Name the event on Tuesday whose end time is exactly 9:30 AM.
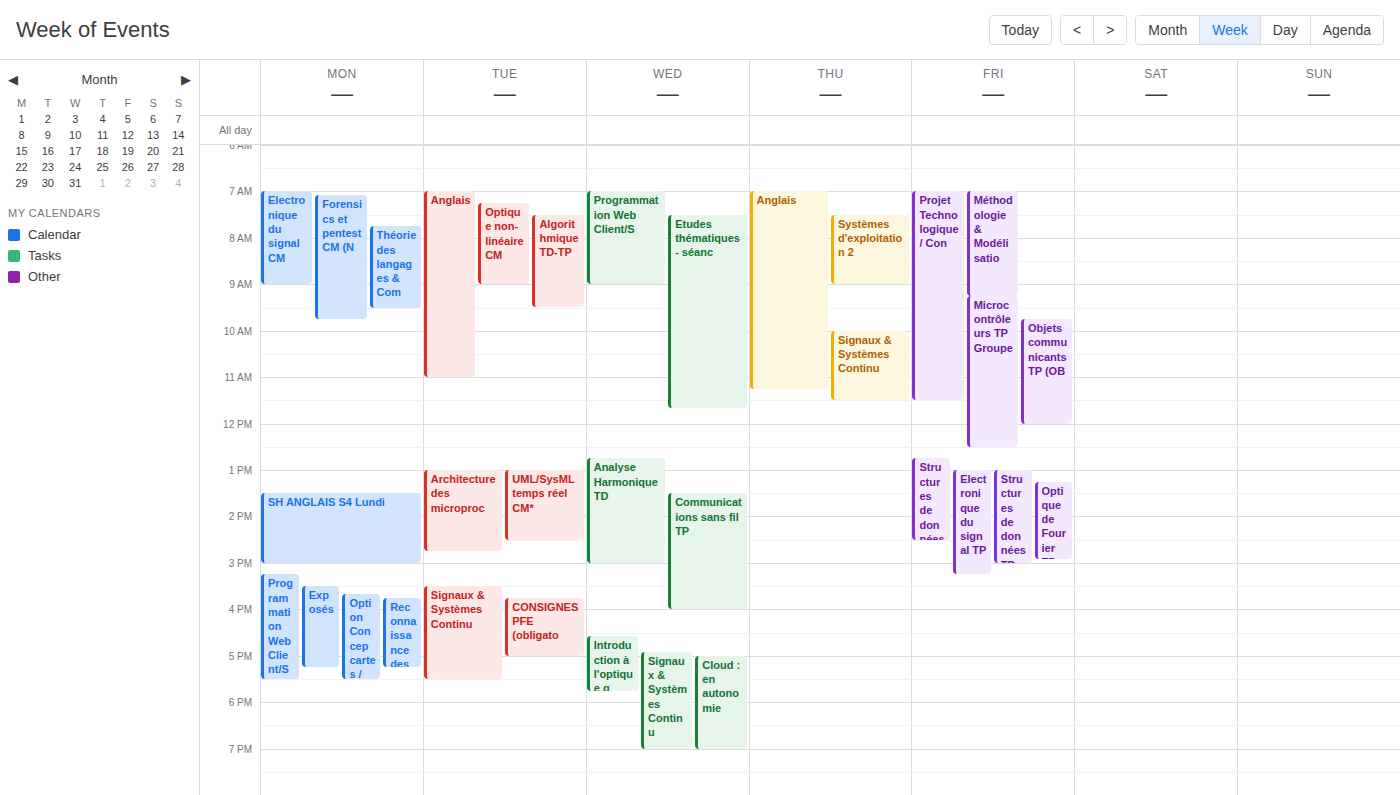
"Algorithmique TD-TP"